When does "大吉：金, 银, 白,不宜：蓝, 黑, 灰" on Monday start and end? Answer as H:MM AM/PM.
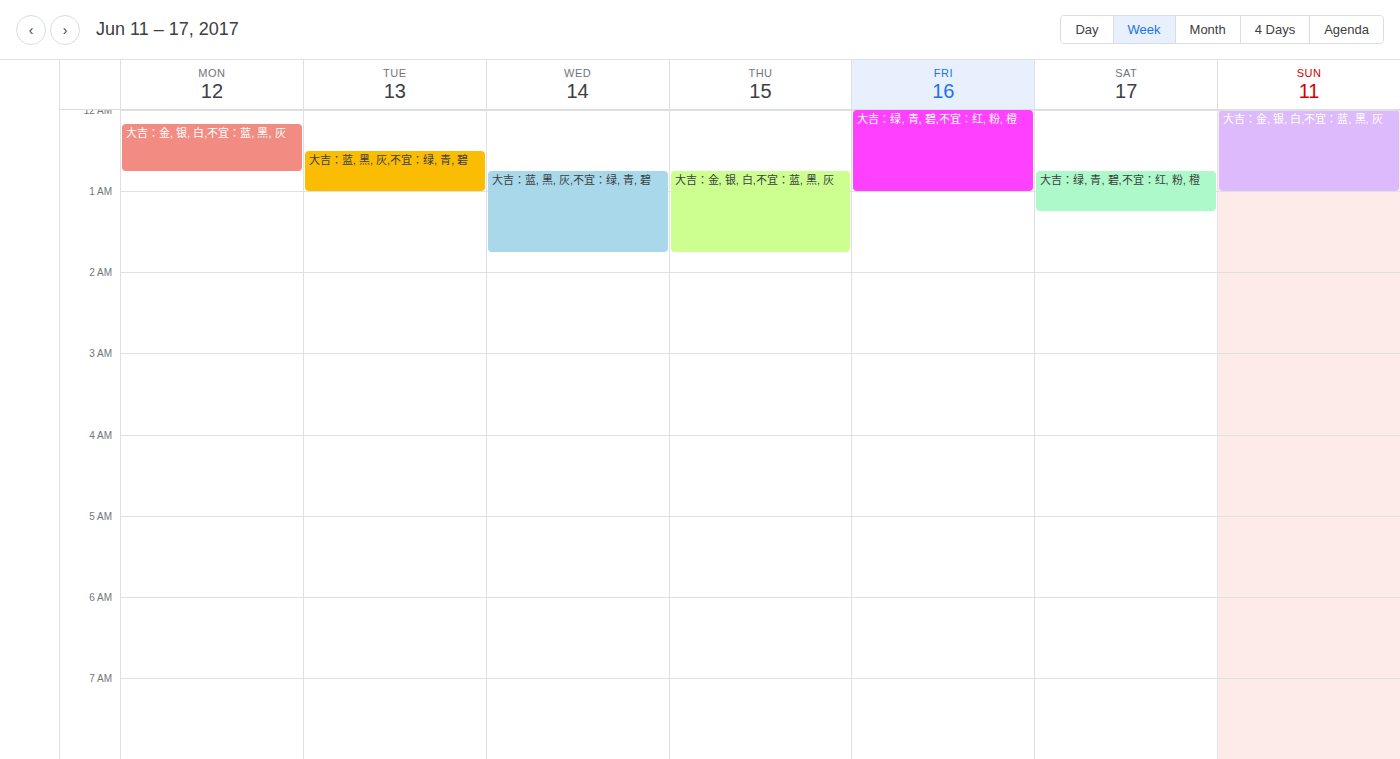
12:10 AM to 12:45 AM